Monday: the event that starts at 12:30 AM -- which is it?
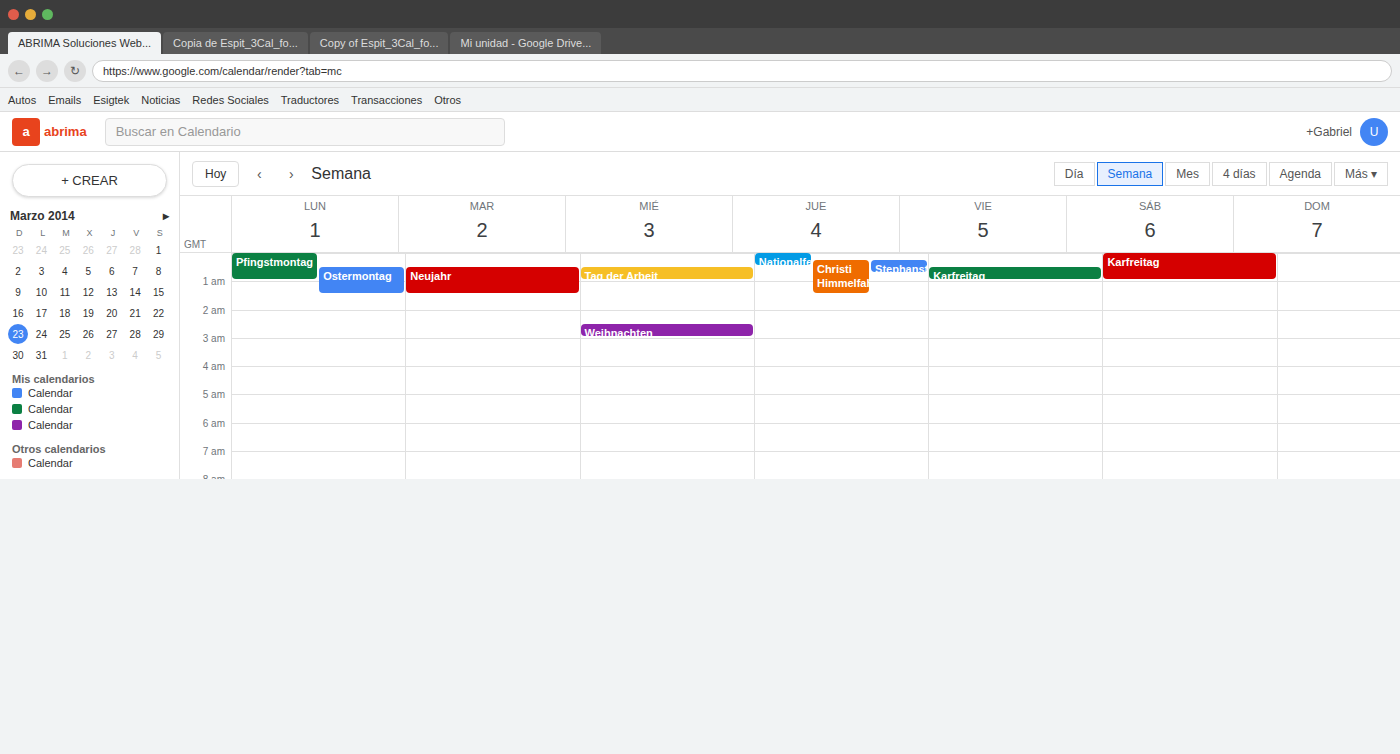
"Ostermontag"